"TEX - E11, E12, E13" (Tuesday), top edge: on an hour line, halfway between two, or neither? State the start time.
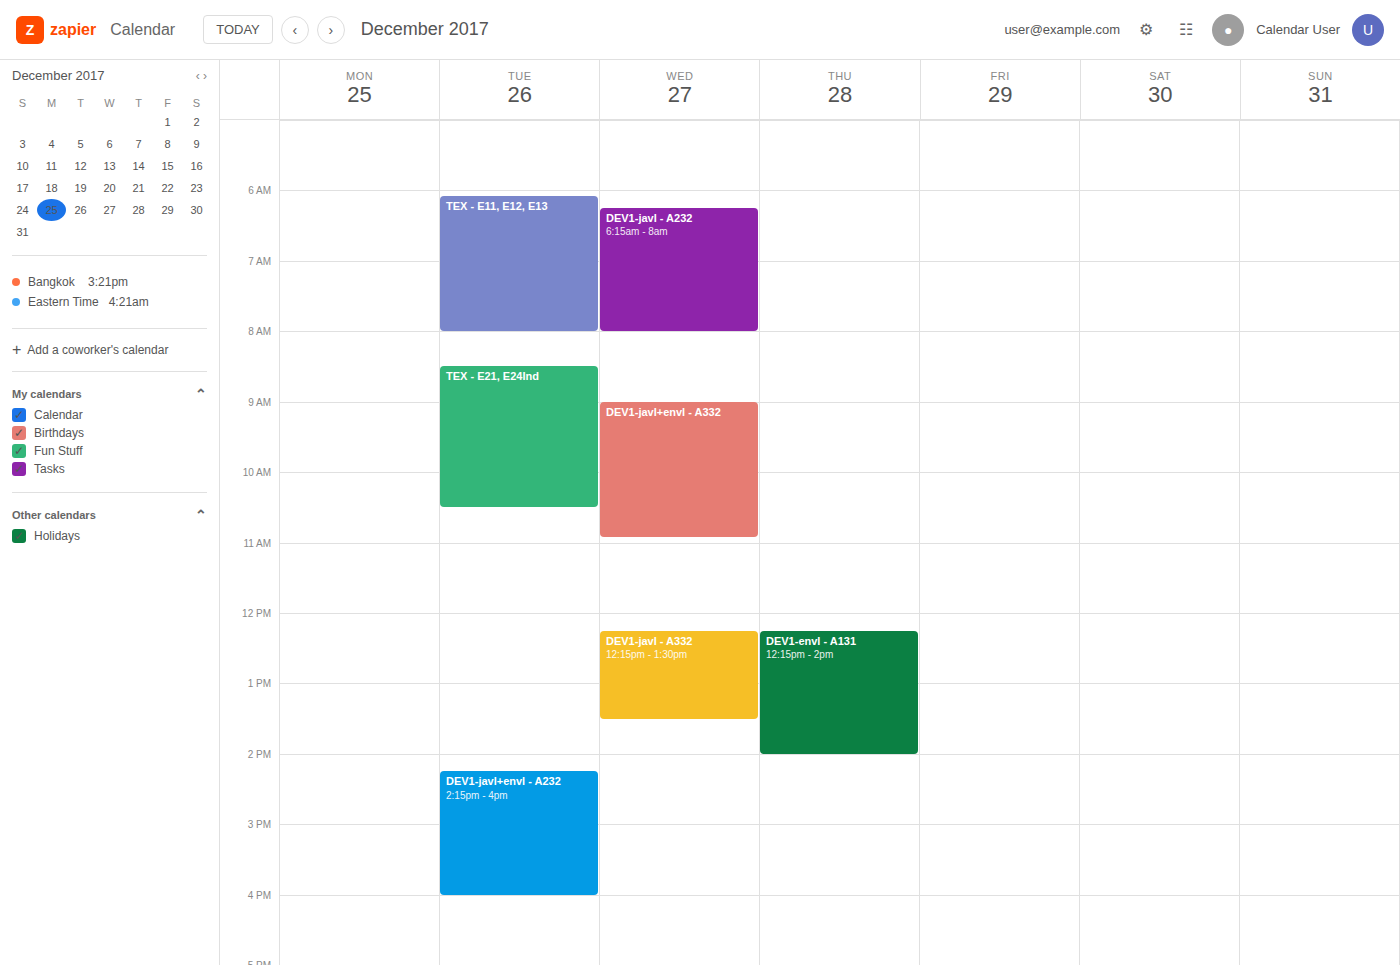
6:05 AM -- neither: 5 minutes below the 6 AM line and 55 minutes above the 7 AM line.